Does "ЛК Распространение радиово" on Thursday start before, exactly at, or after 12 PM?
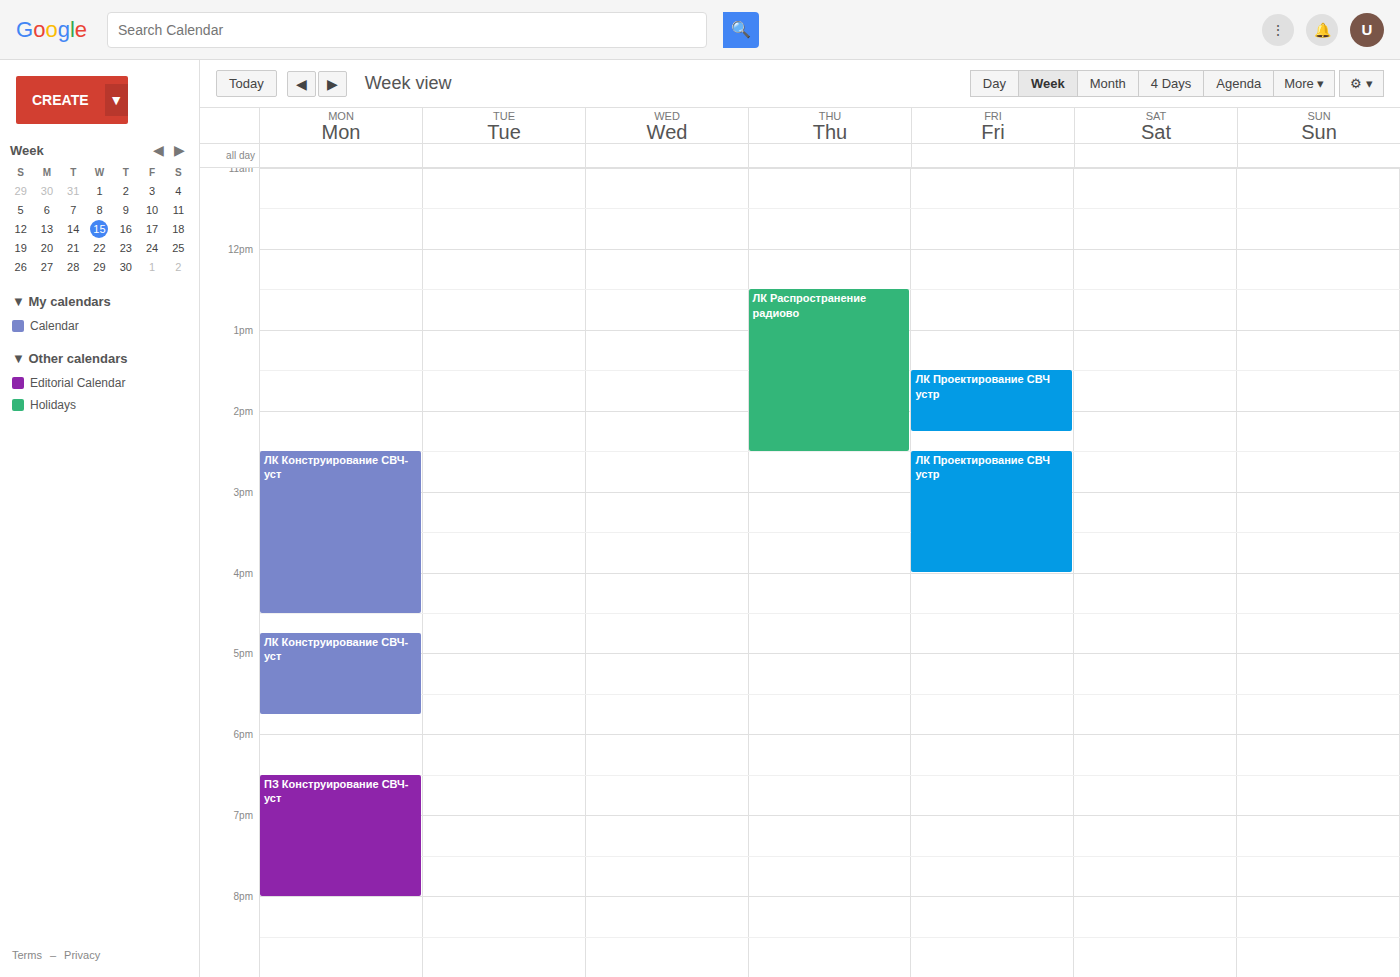
12:30 PM -- after 12 PM, 30 minutes below the 12 PM line.